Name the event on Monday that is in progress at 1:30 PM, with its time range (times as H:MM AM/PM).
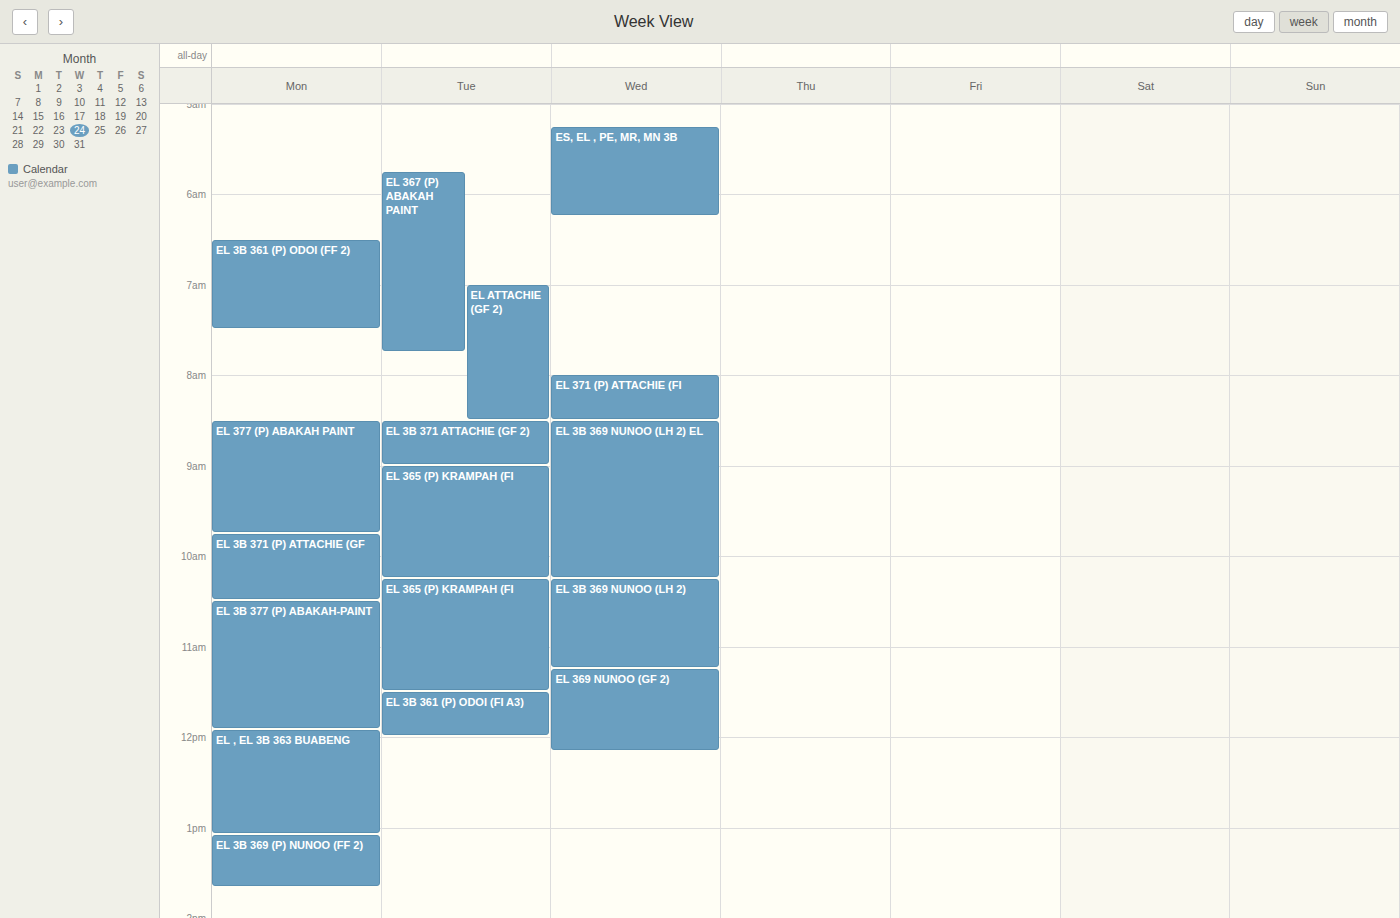
"EL 3B 369 (P) NUNOO (FF 2)", 1:05 PM to 1:40 PM